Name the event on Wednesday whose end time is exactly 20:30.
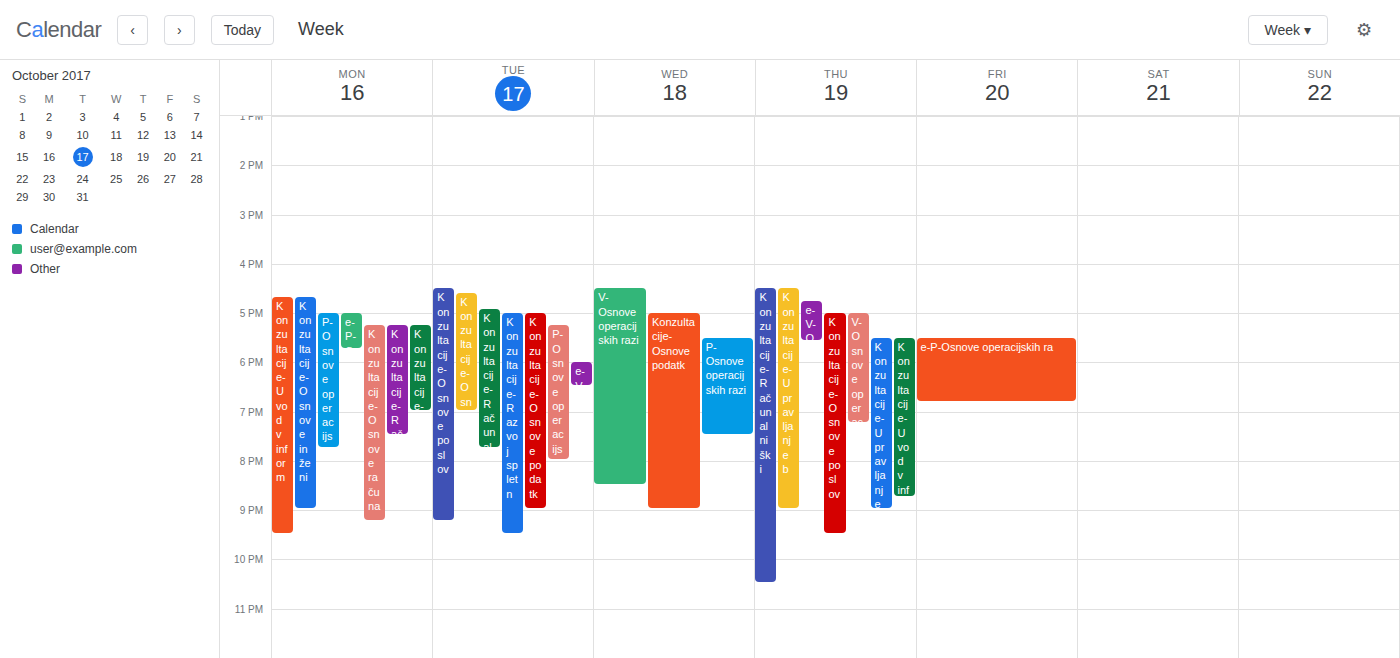
"V-Osnove operacijskih razi"